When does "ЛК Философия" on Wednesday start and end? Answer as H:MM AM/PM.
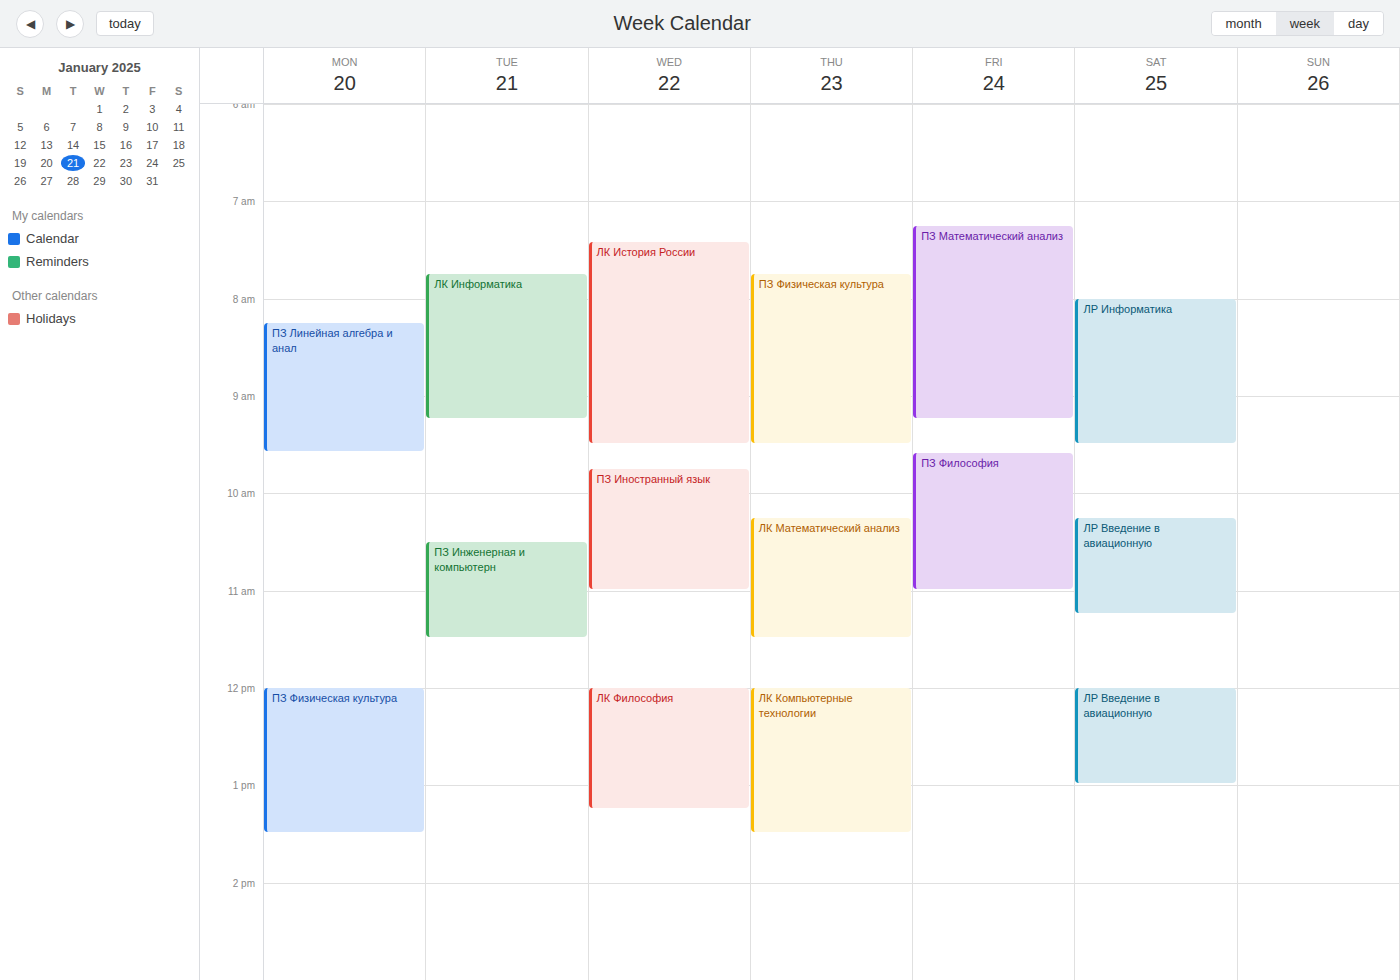
12:00 PM to 1:15 PM